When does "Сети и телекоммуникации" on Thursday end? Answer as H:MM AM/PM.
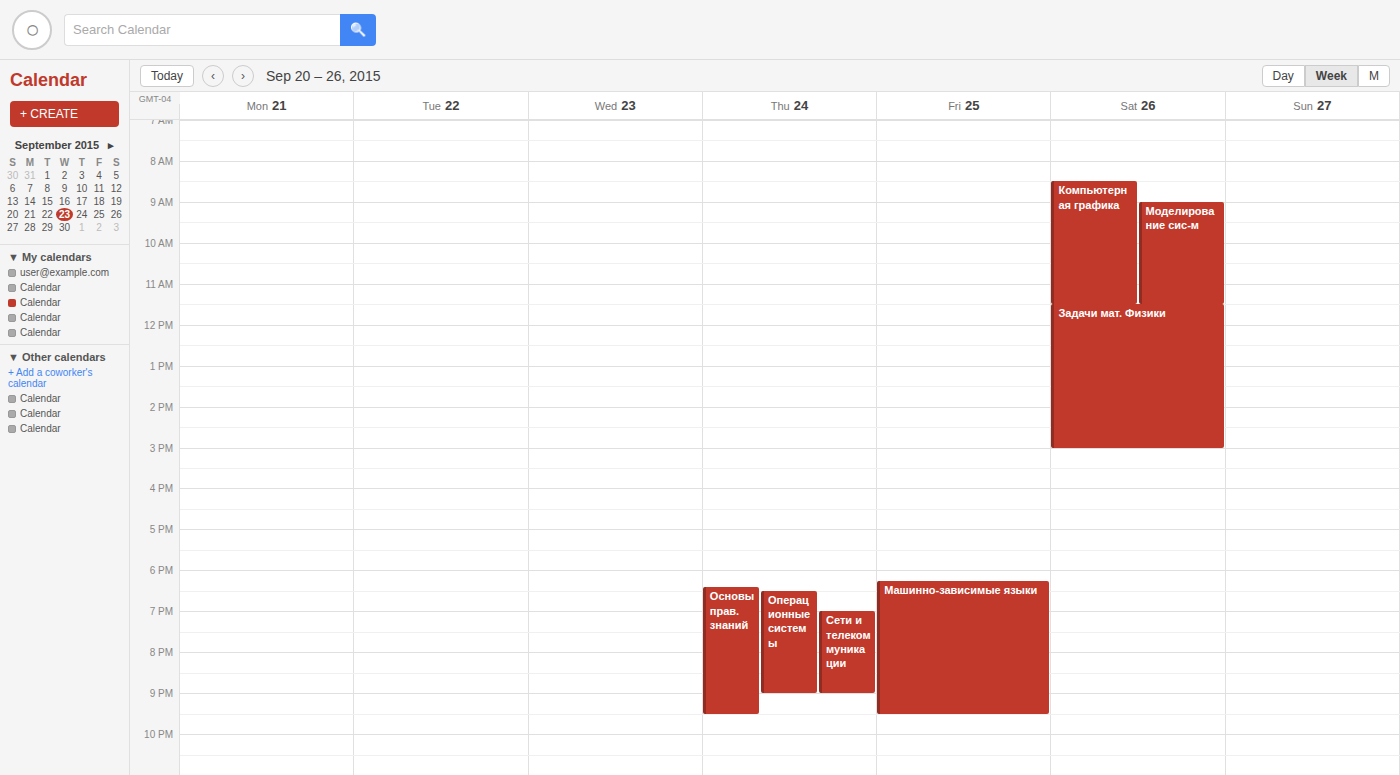
9:00 PM